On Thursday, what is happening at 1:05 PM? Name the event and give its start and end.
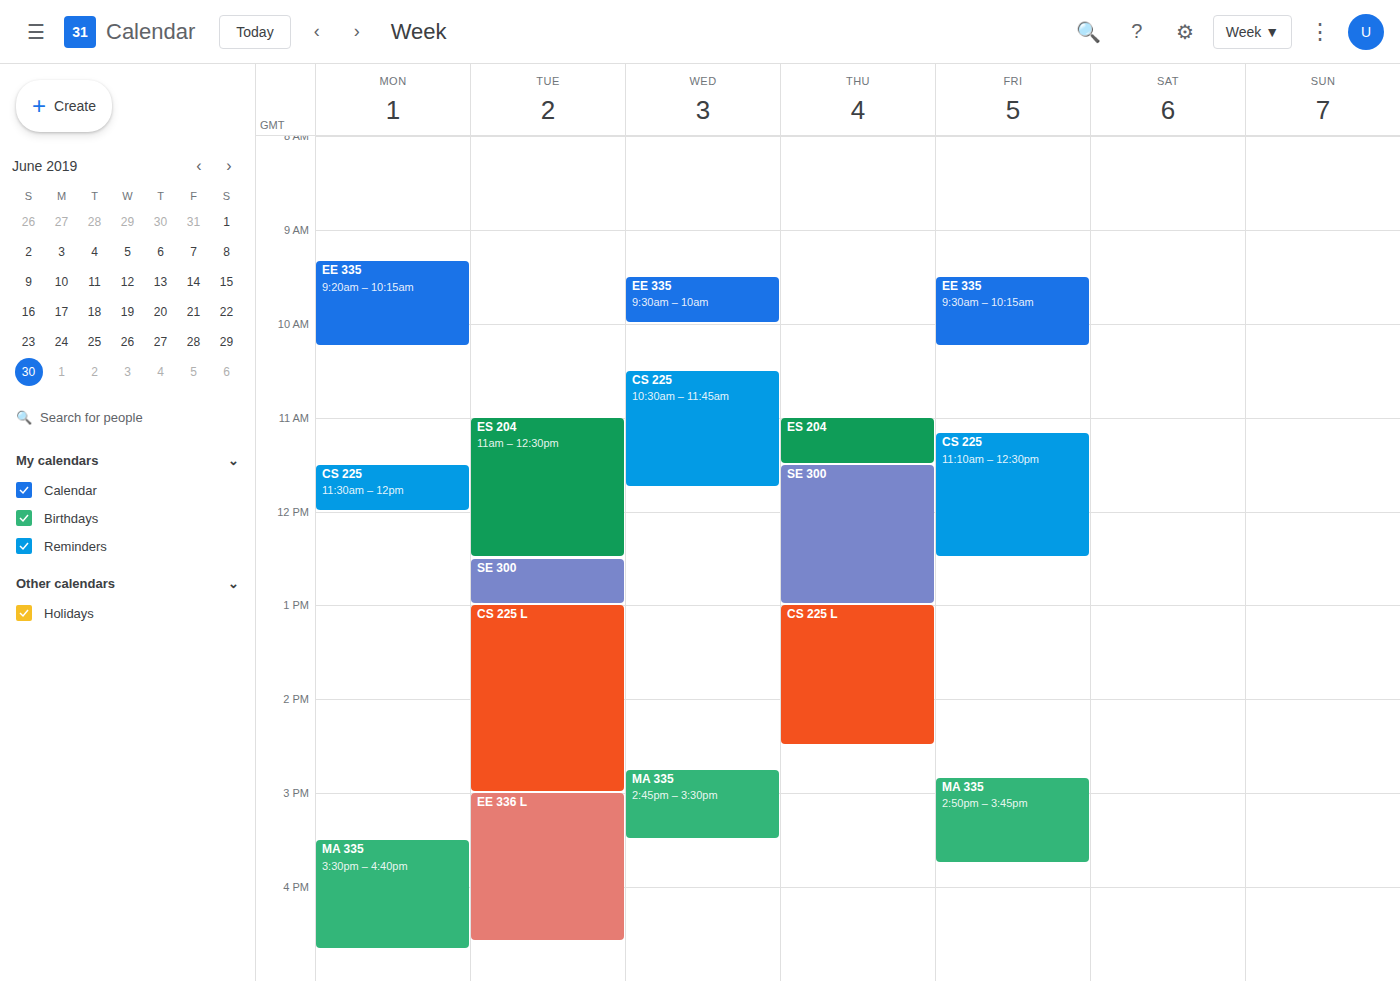
"CS 225 L", 1:00 PM to 2:30 PM